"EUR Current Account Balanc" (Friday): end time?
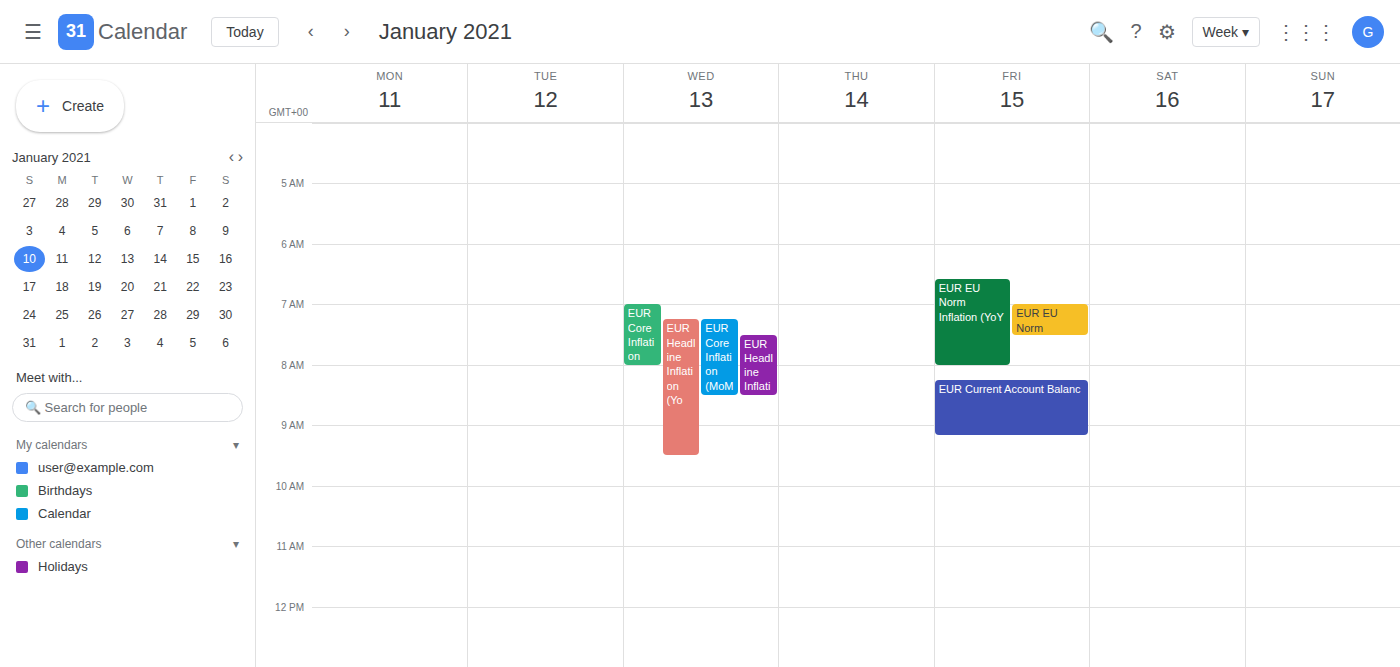
09:10